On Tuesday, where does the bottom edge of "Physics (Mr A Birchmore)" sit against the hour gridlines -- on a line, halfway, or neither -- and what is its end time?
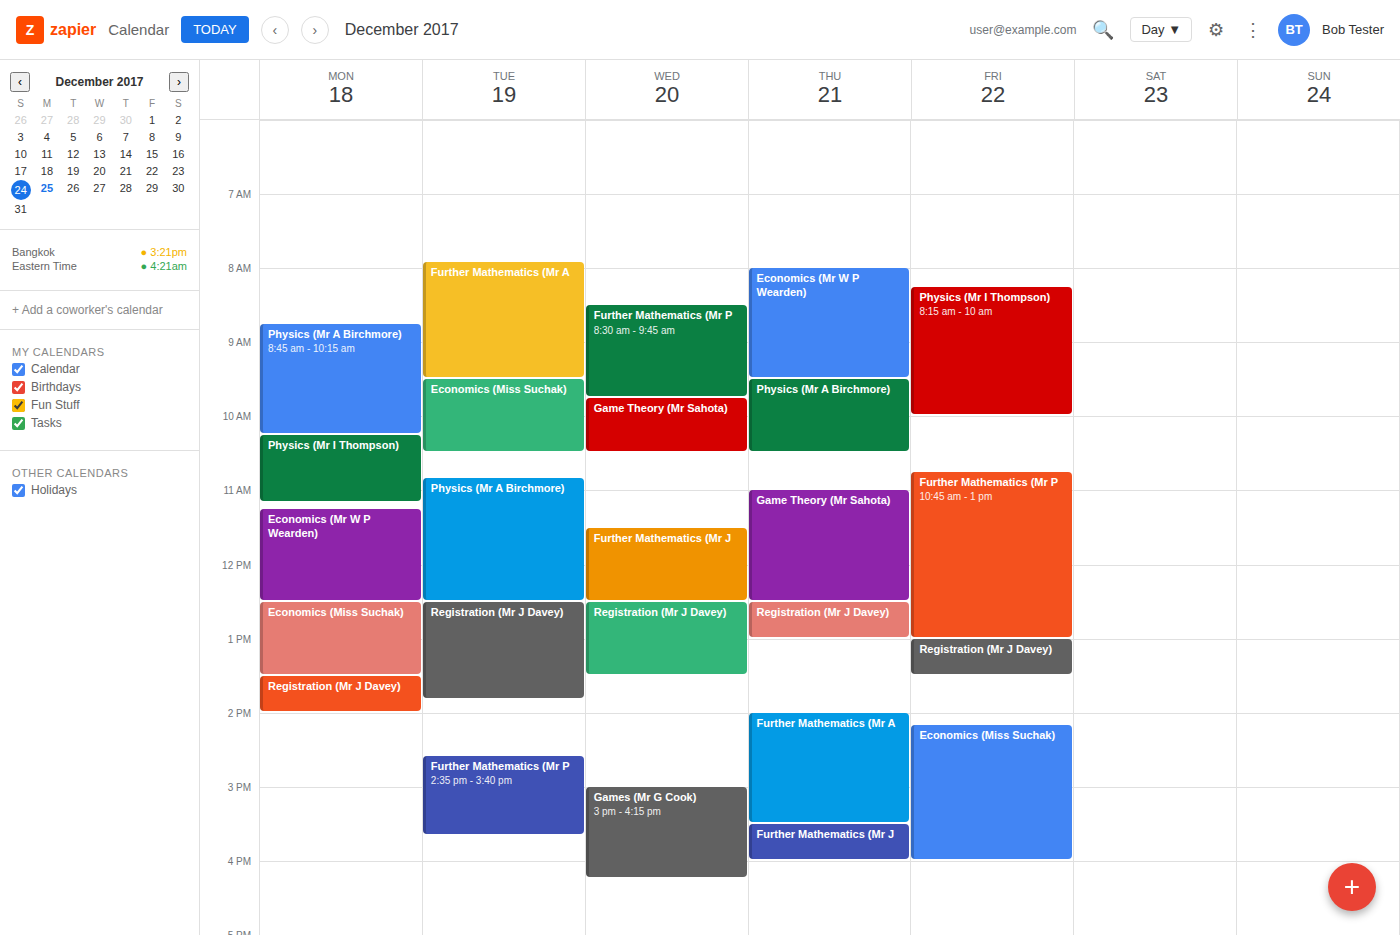
12:30 PM -- halfway between the 12 PM and 1 PM lines.